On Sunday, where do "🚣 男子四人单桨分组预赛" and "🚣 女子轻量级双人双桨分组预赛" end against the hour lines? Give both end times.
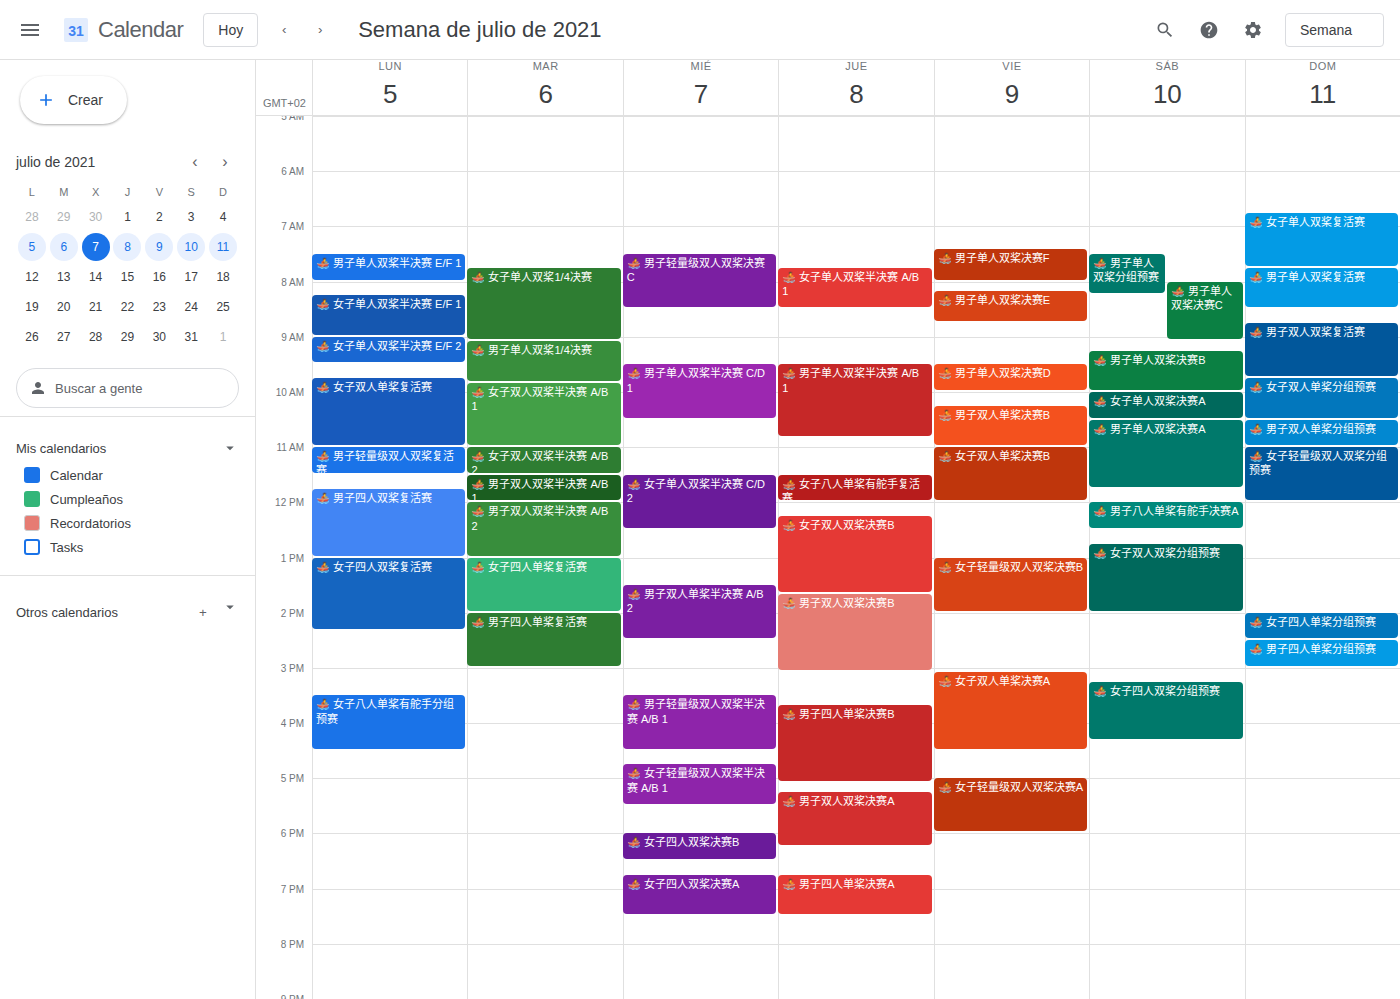
"🚣 男子四人单桨分组预赛": 3:00 PM, exactly on the 3 PM line. "🚣 女子轻量级双人双桨分组预赛": 12:00 PM, exactly on the 12 PM line.